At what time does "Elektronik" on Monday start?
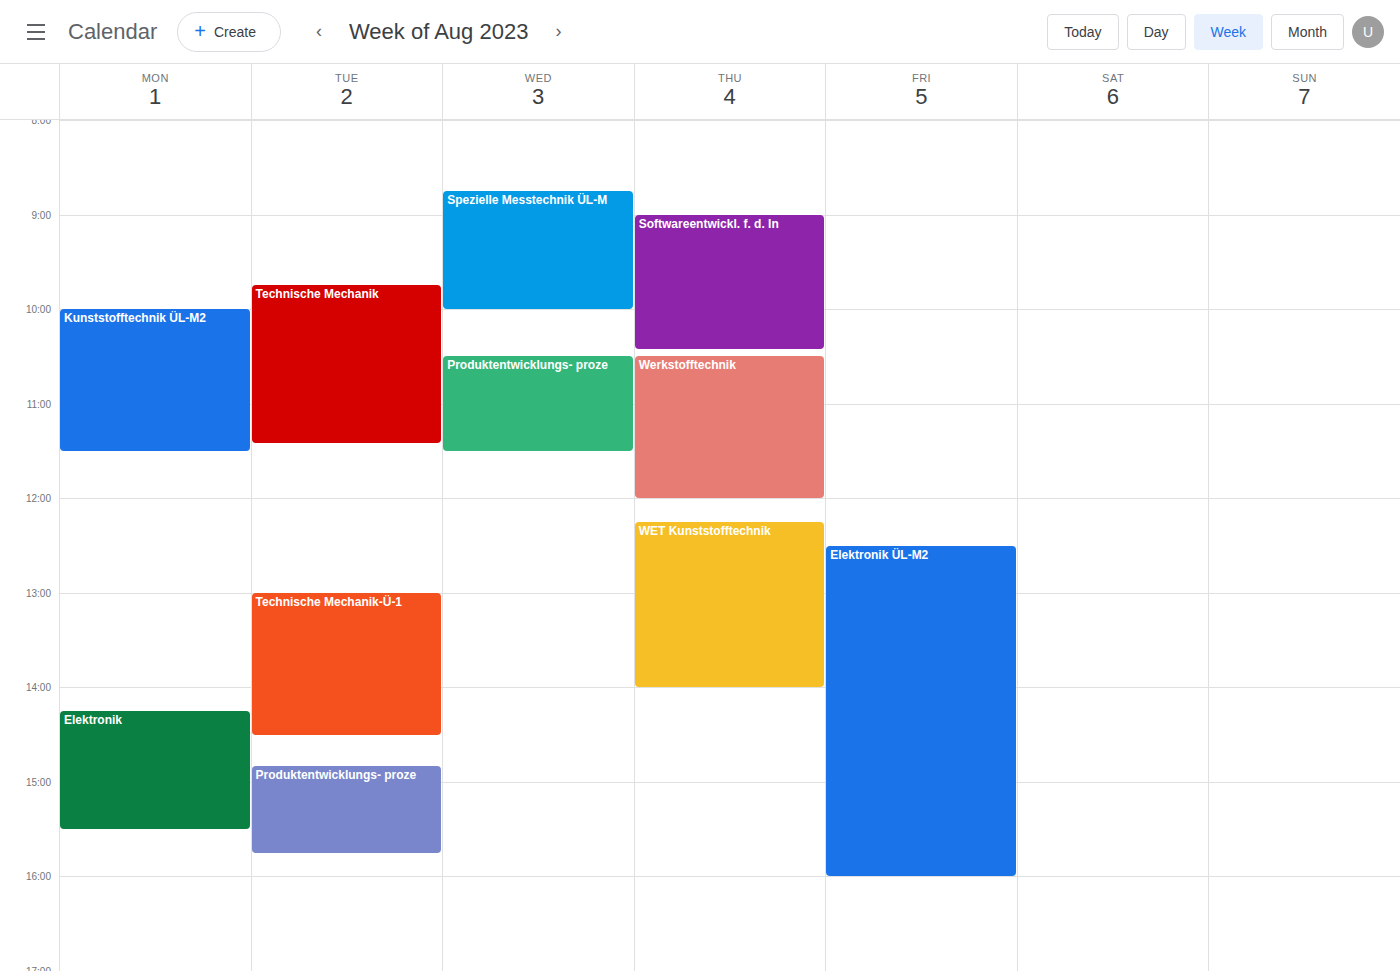
2:15 PM